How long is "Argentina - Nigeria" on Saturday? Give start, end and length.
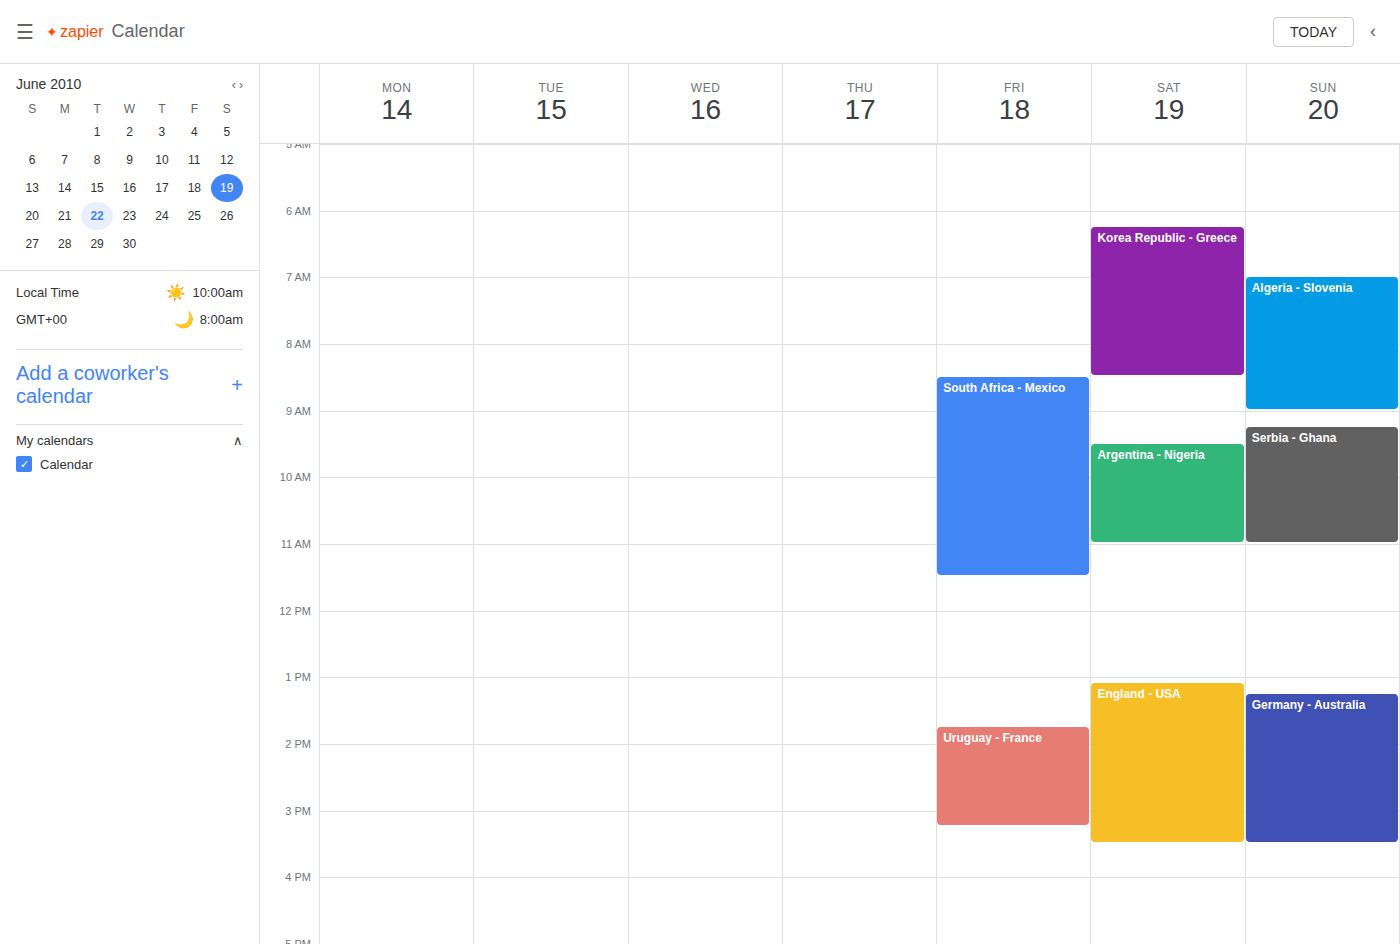
9:30 AM to 11:00 AM, 1 hour 30 minutes